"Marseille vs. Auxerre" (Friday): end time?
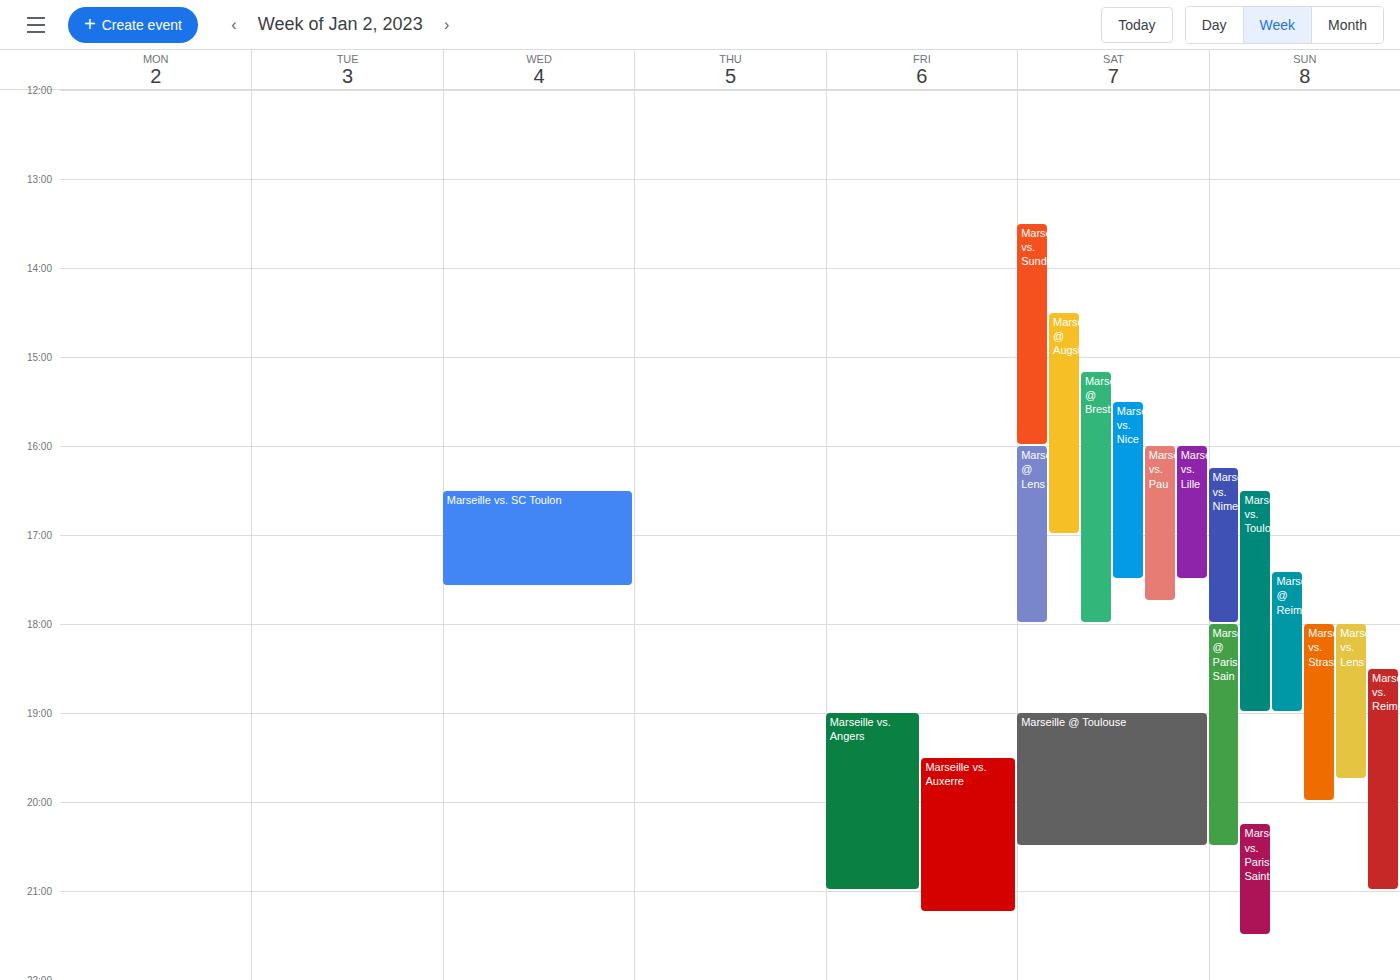
9:15 PM